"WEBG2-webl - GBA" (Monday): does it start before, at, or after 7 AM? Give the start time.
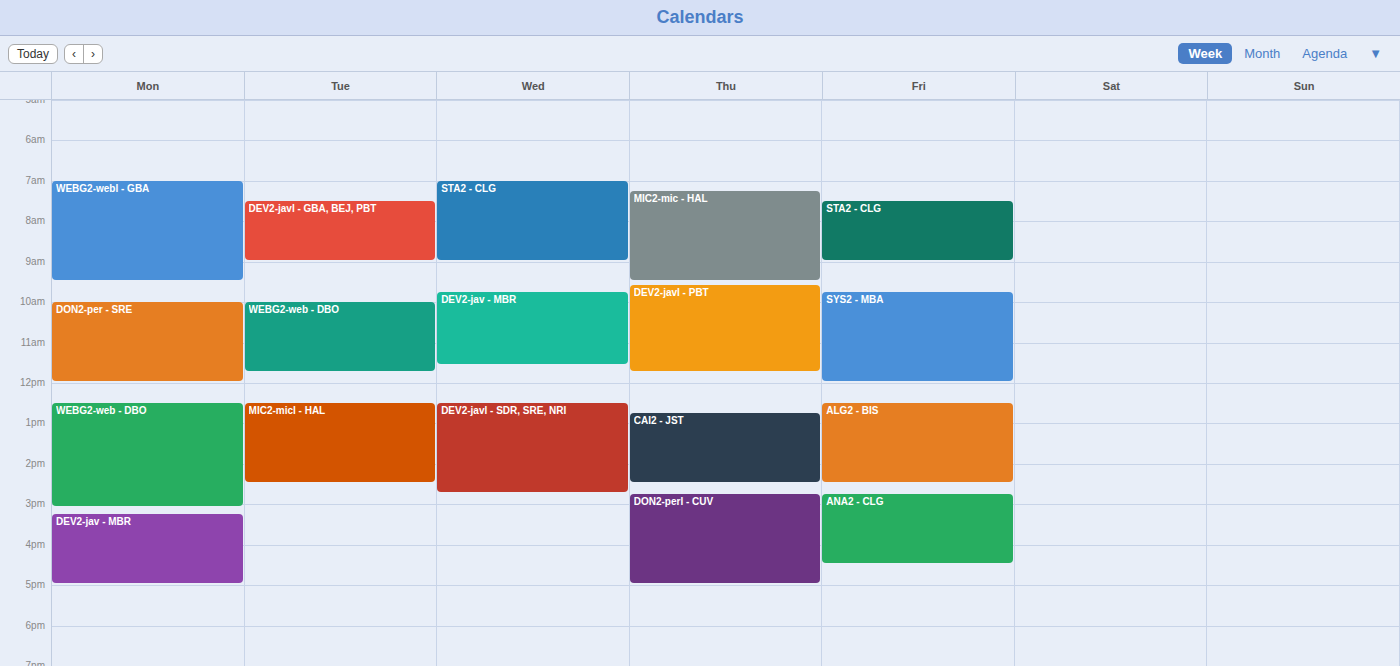
7:00 AM -- exactly at 7 AM, on the 7 AM line.